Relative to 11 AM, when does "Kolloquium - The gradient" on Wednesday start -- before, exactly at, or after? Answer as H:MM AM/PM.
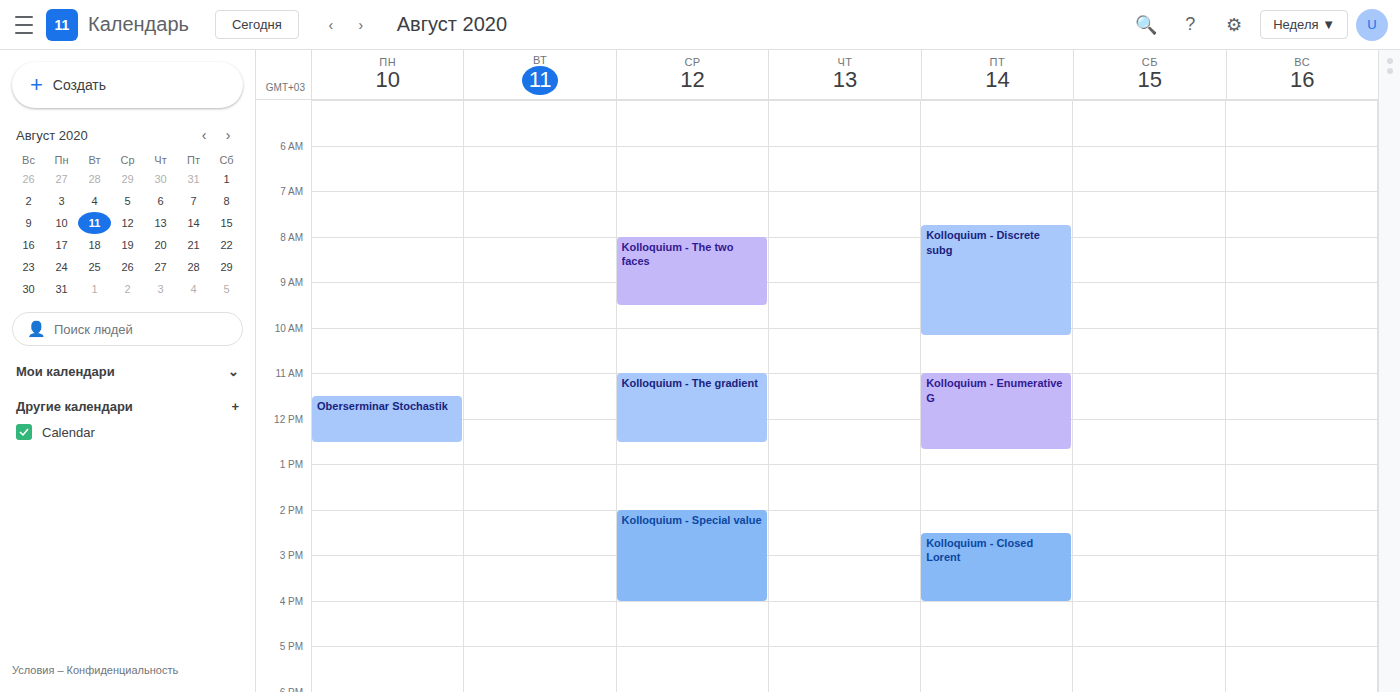
11:00 AM -- exactly at 11 AM, on the 11 AM line.